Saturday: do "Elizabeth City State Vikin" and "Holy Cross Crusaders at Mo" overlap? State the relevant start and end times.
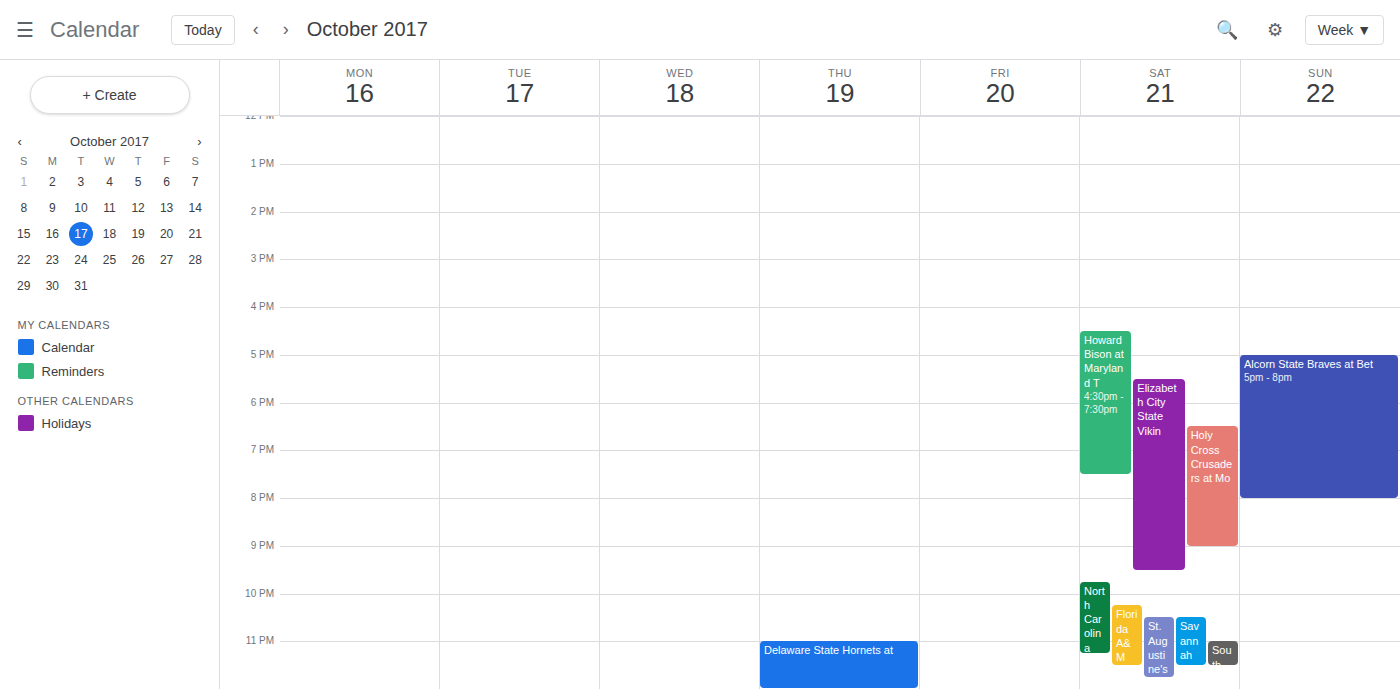
"Holy Cross Crusaders at Mo" runs 6:30 PM to 9:00 PM, inside "Elizabeth City State Vikin" -- they overlap.